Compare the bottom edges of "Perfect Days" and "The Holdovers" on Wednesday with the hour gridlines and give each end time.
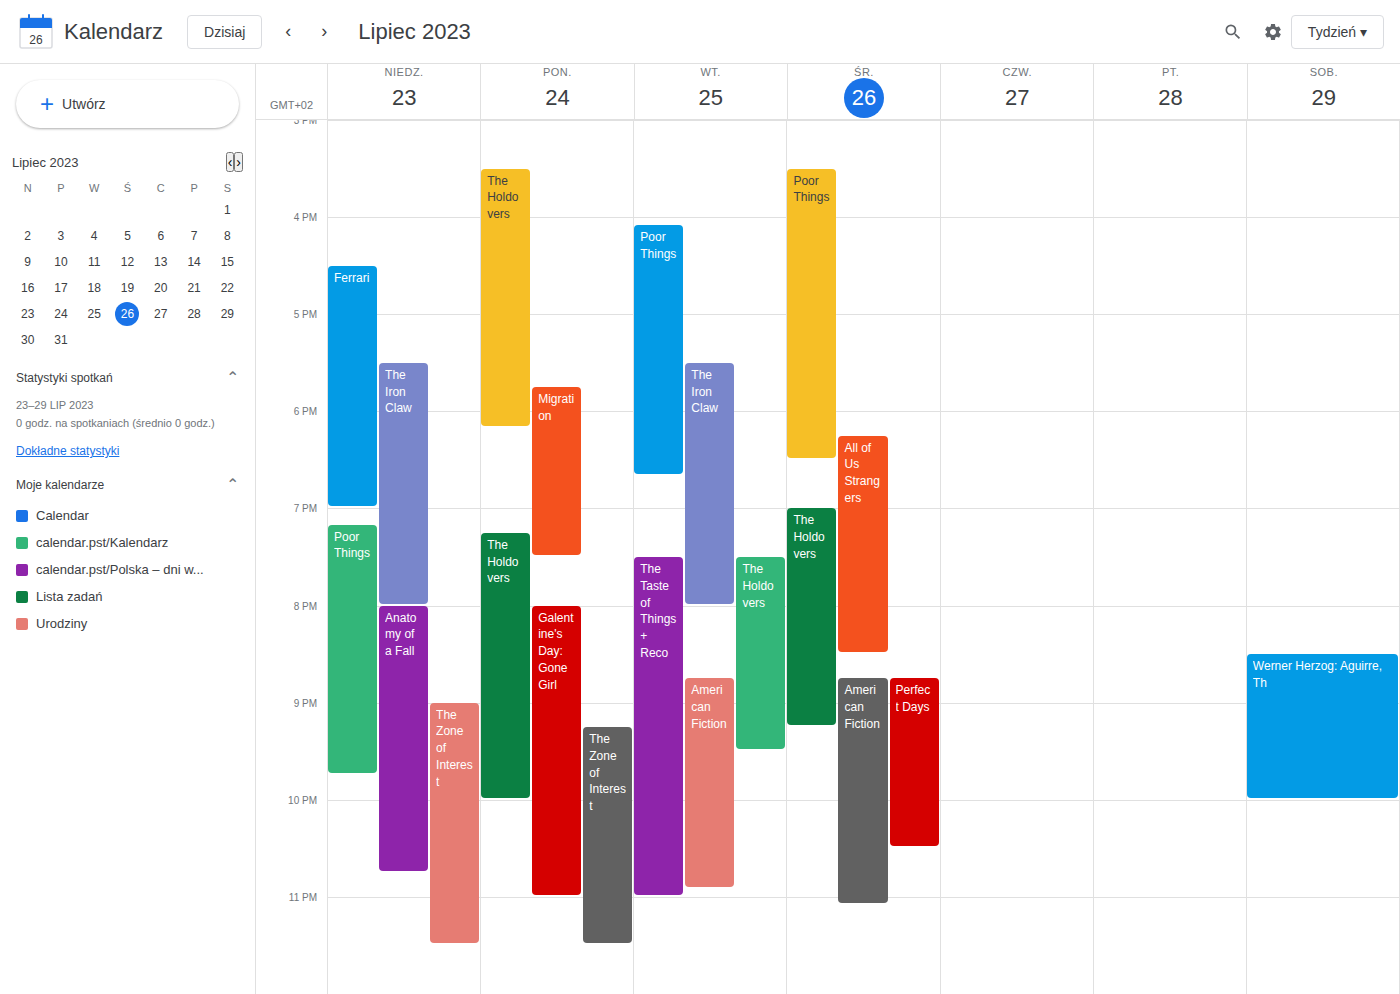
"Perfect Days": 10:30 PM, halfway between the 10 PM and 11 PM lines. "The Holdovers": 9:15 PM, neither: a quarter of the way from the 9 PM line to the 10 PM line.